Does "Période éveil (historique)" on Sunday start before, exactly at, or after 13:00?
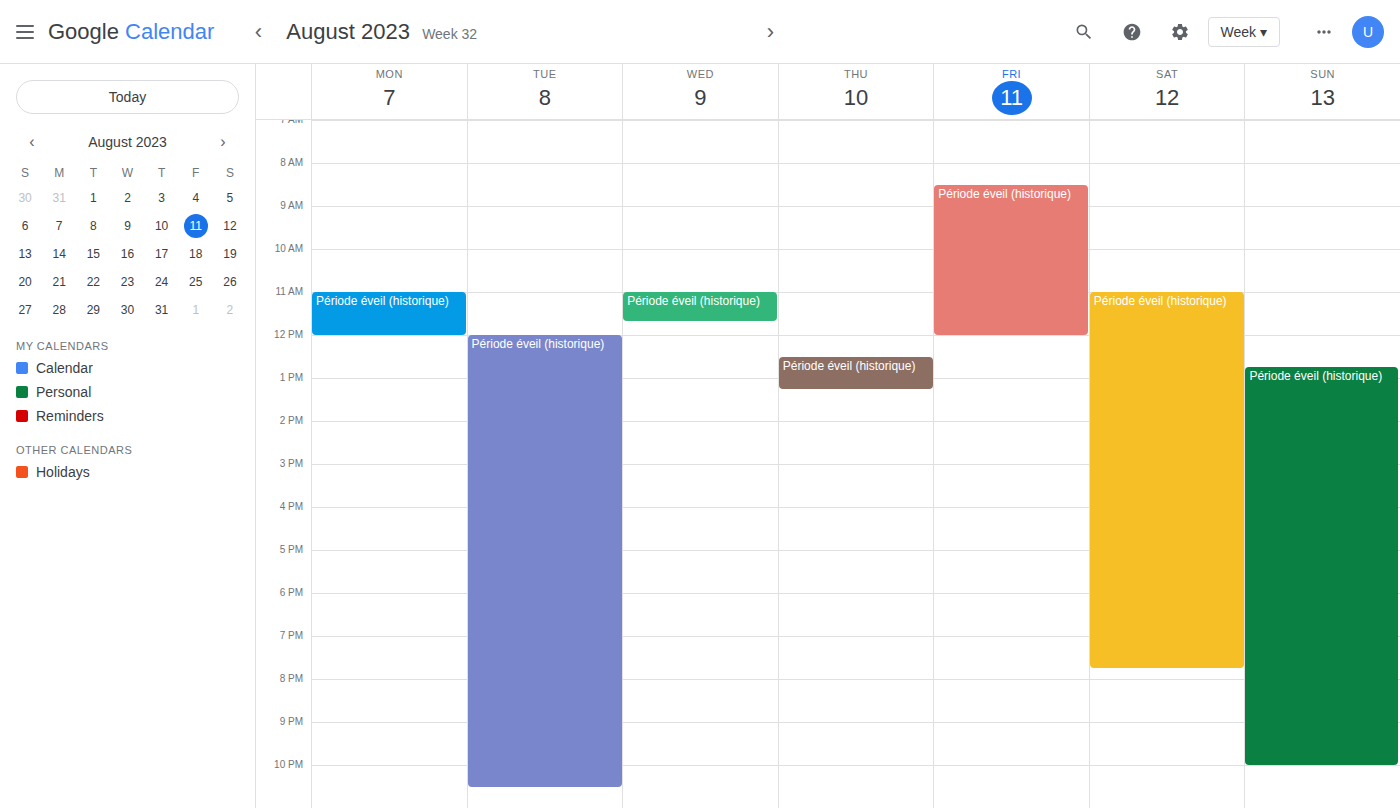
12:45 -- before 13:00, 15 minutes above the 13:00 line.